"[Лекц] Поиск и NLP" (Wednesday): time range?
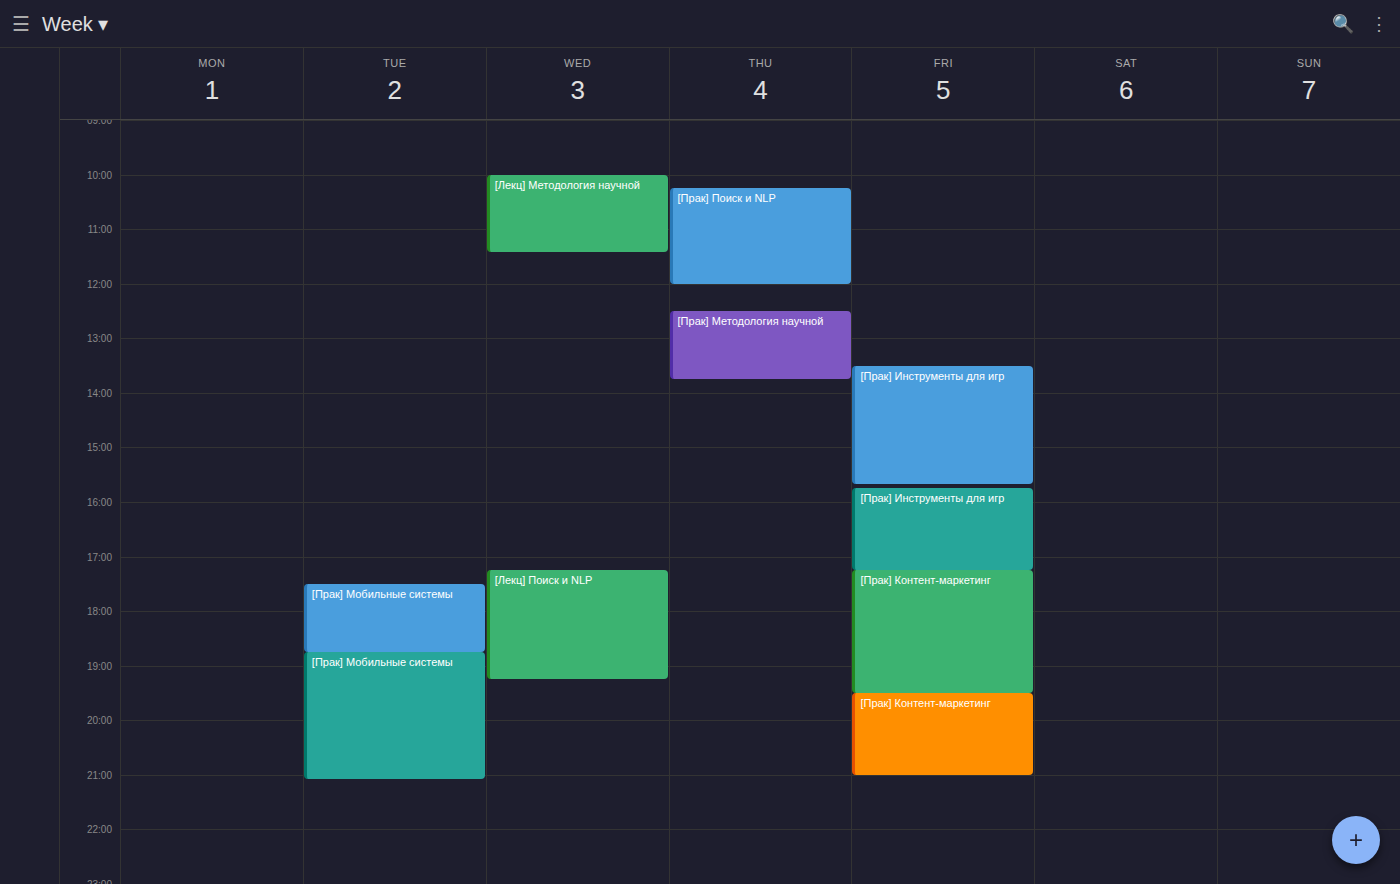
5:15 PM to 7:15 PM